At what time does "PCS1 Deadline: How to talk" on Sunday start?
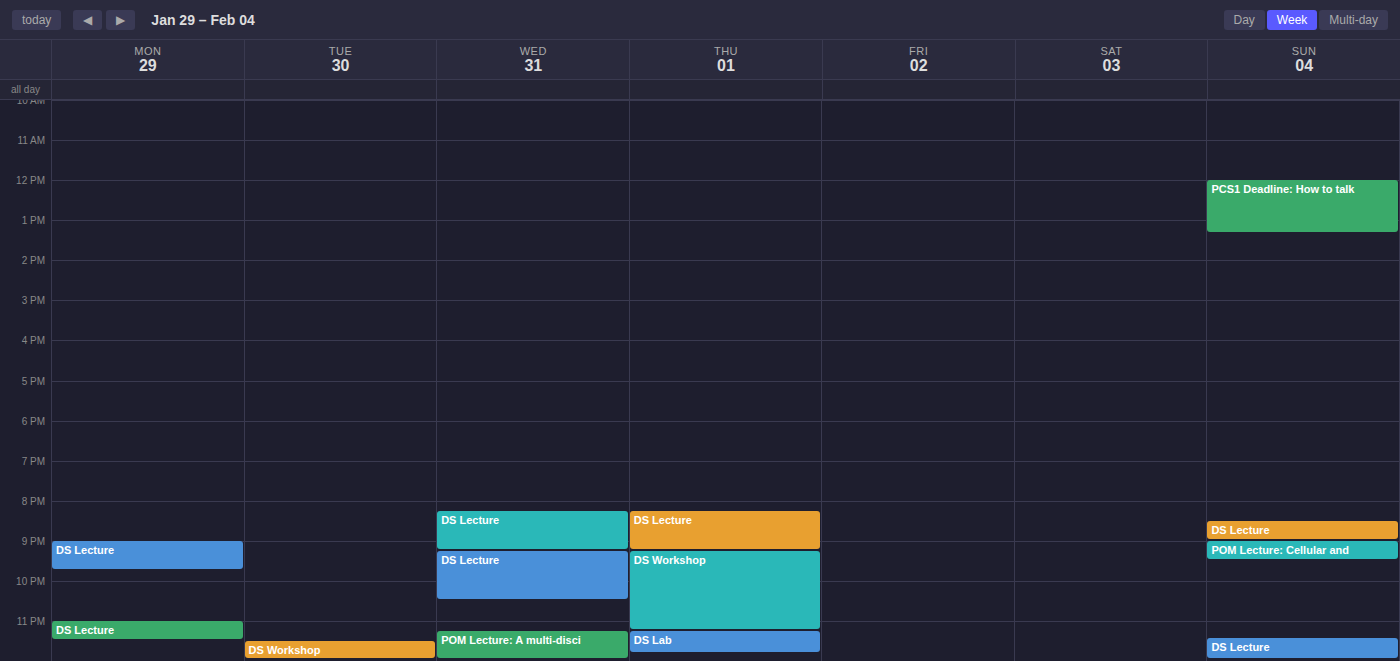
12:00 PM